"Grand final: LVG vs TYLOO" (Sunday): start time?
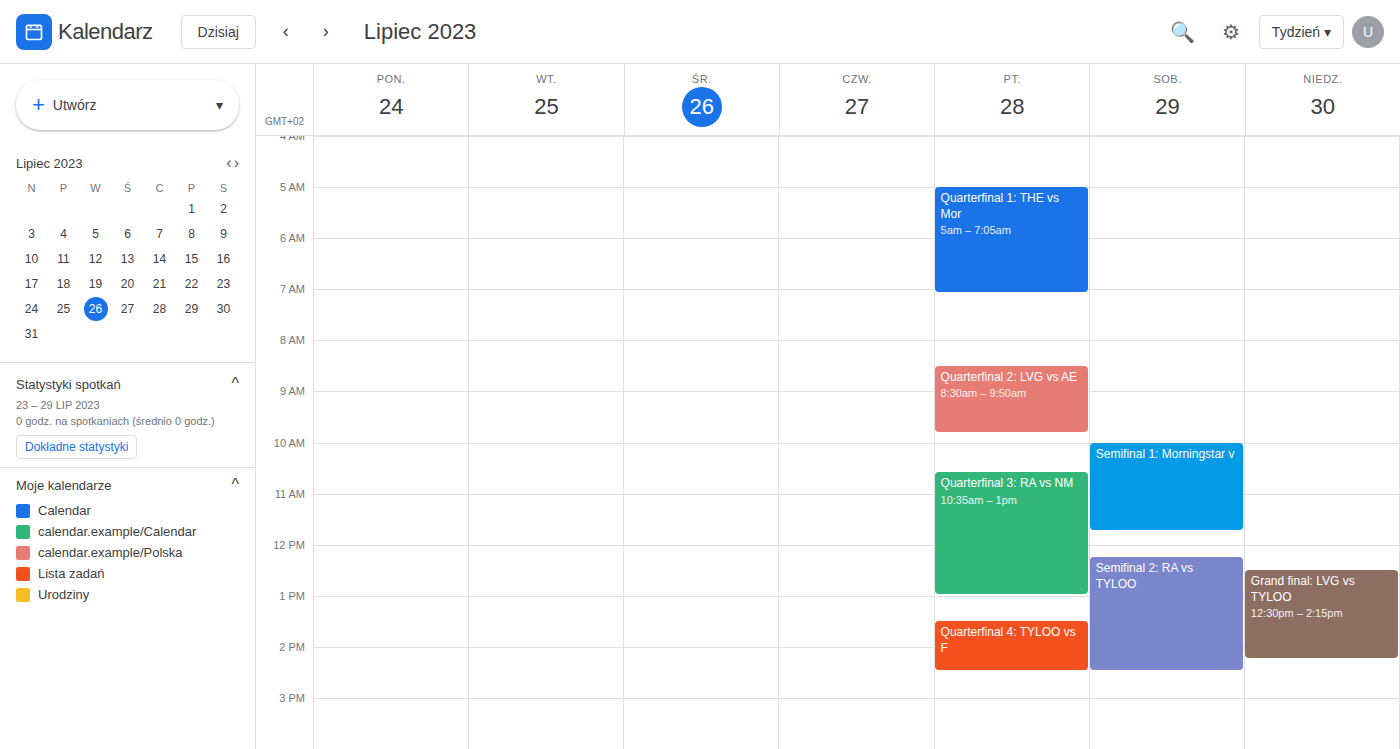
12:30 PM